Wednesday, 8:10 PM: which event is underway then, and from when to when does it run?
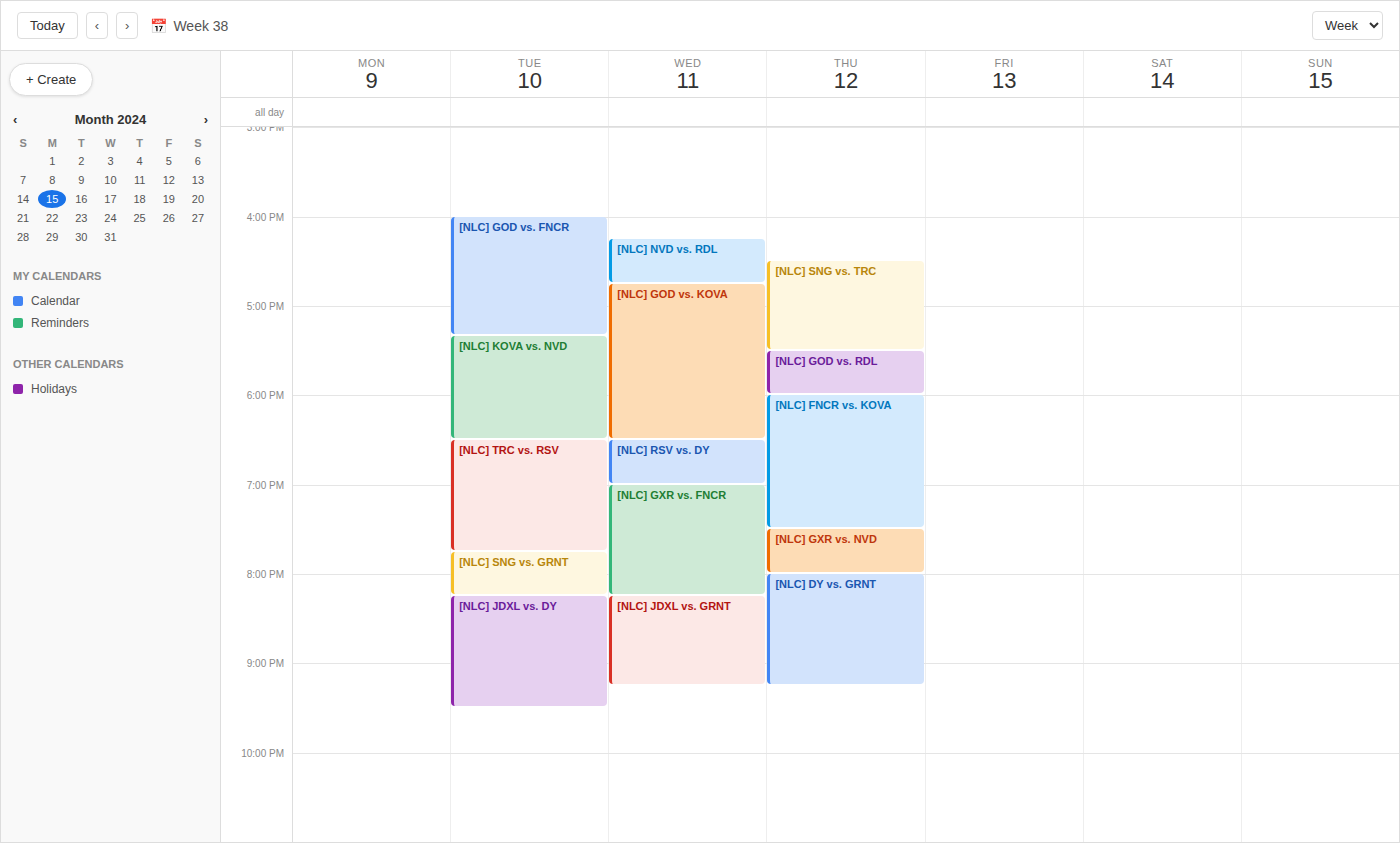
"[NLC] GXR vs. FNCR", 7:00 PM to 8:15 PM